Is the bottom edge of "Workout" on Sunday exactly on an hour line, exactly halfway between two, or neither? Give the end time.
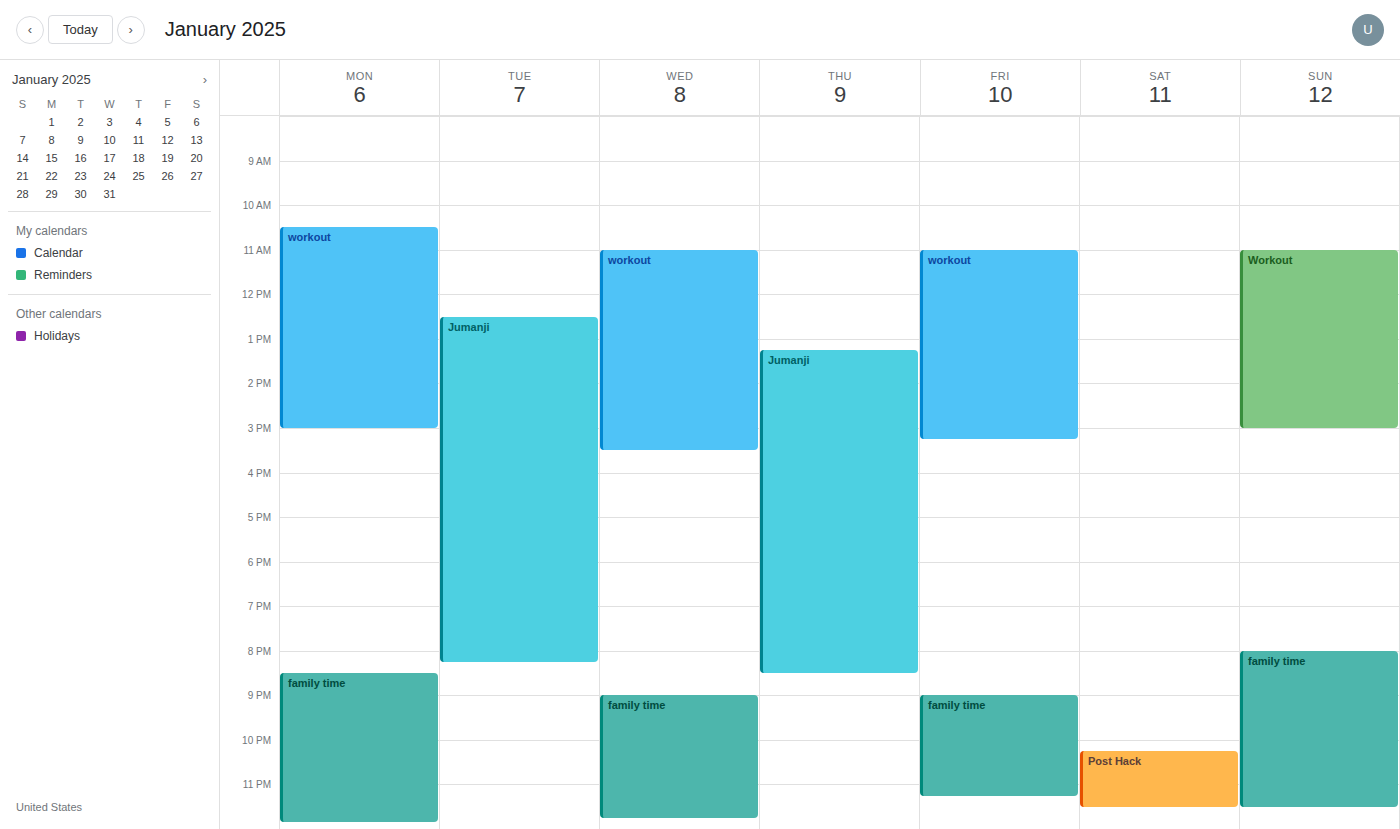
3:00 PM -- exactly on the 3 PM line.